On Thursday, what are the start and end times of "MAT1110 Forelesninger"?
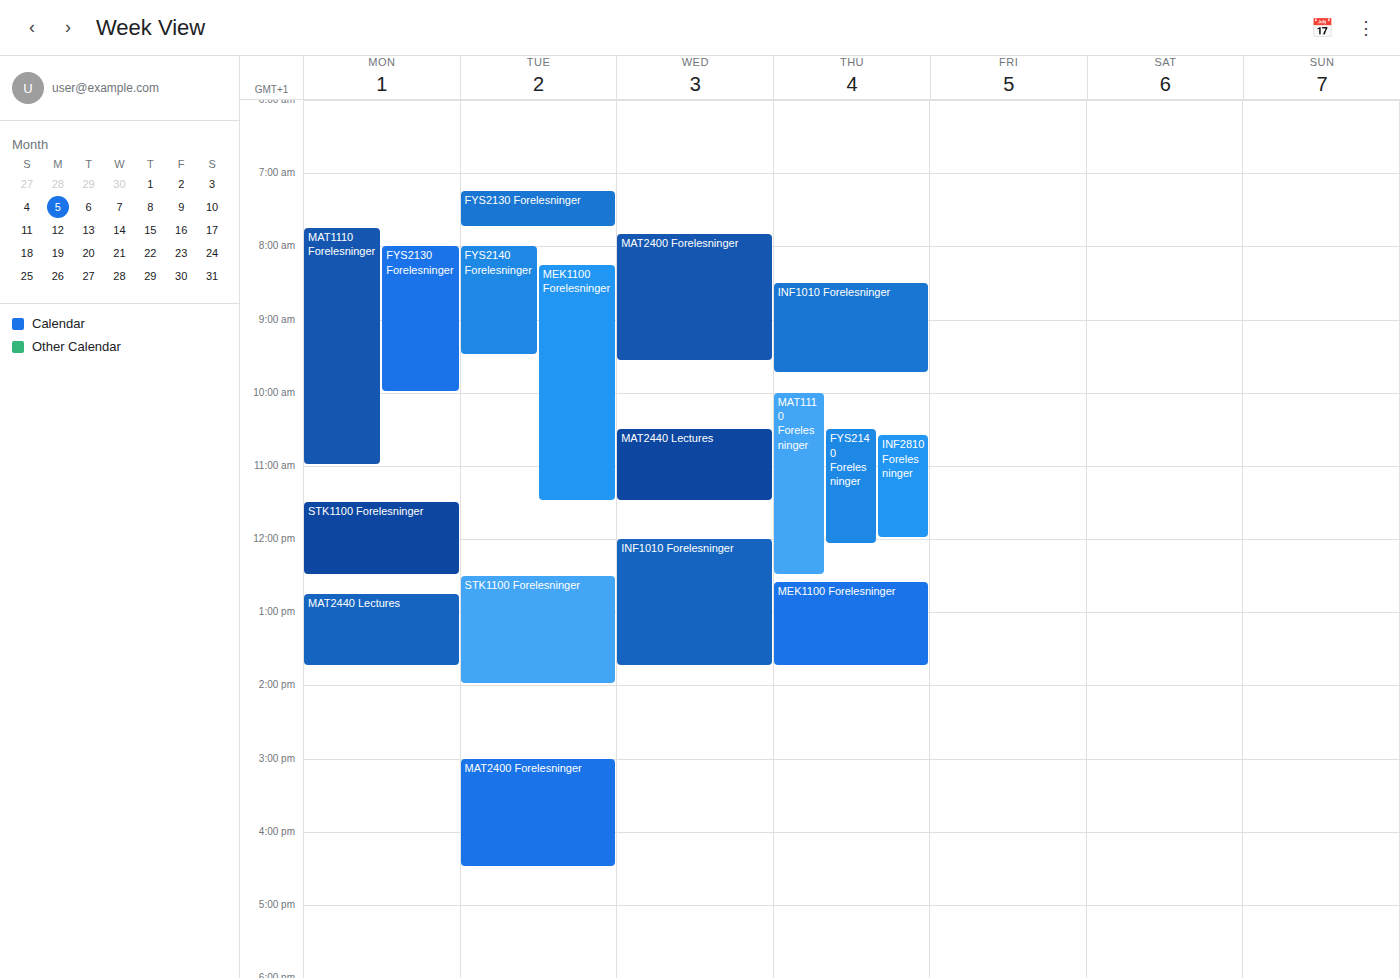
10:00 AM to 12:30 PM